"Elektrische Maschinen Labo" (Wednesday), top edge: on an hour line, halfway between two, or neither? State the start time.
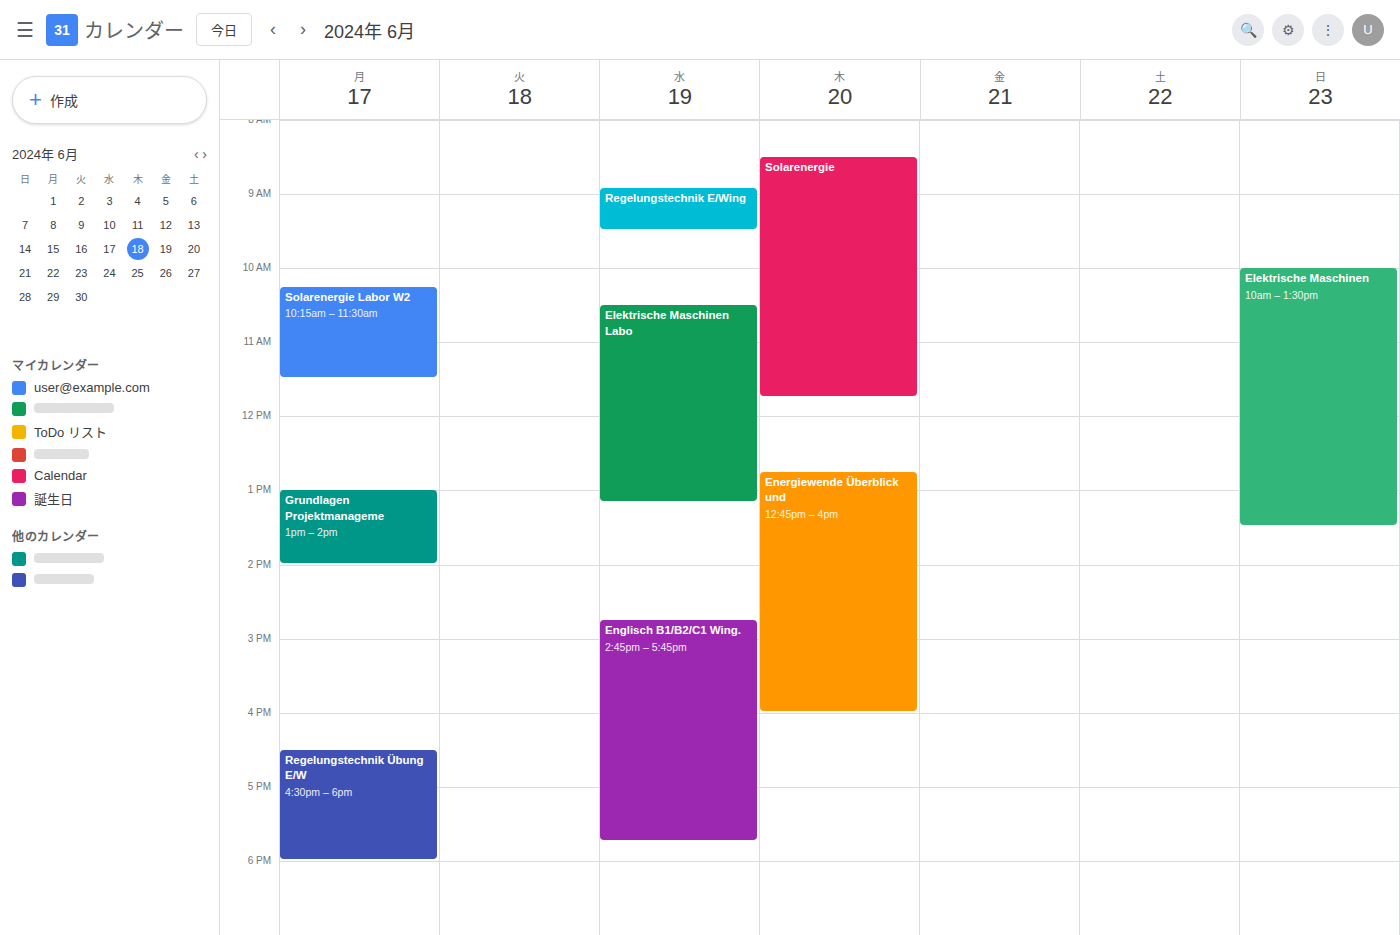
10:30 AM -- halfway between the 10 AM and 11 AM lines.